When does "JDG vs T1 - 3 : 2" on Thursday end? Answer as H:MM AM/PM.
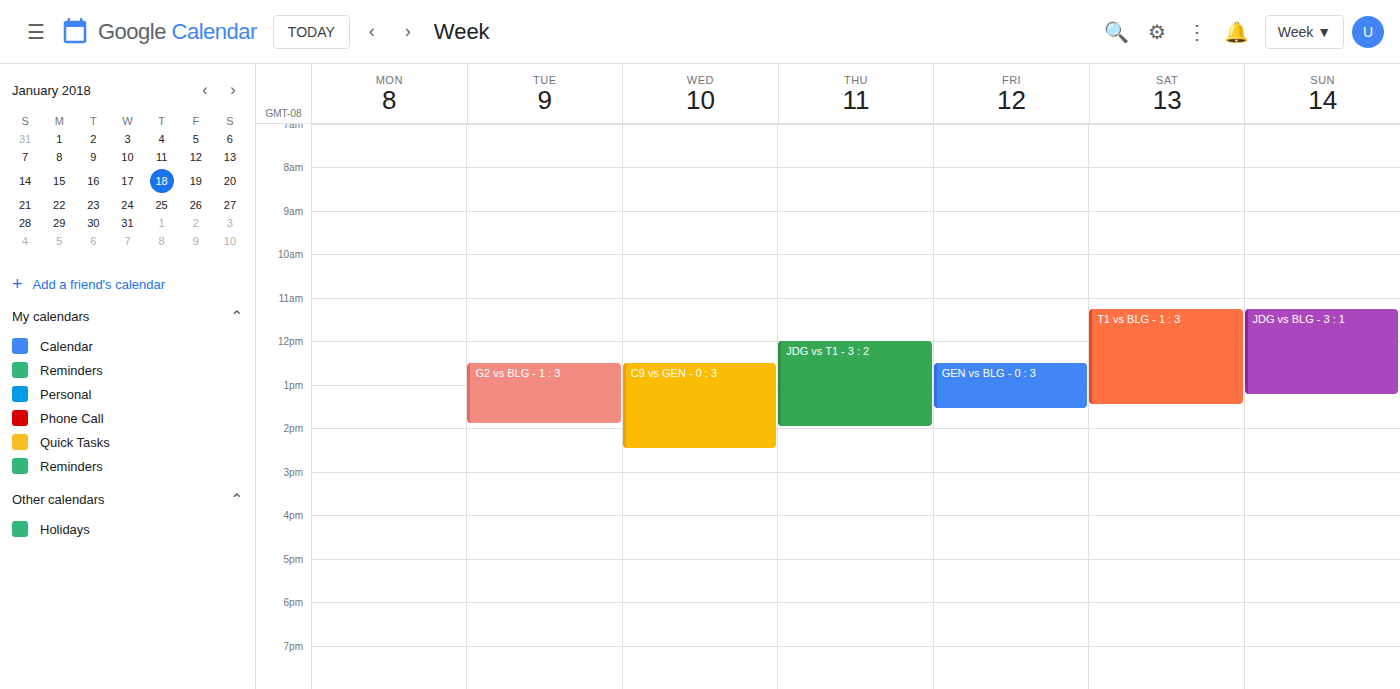
2:00 PM